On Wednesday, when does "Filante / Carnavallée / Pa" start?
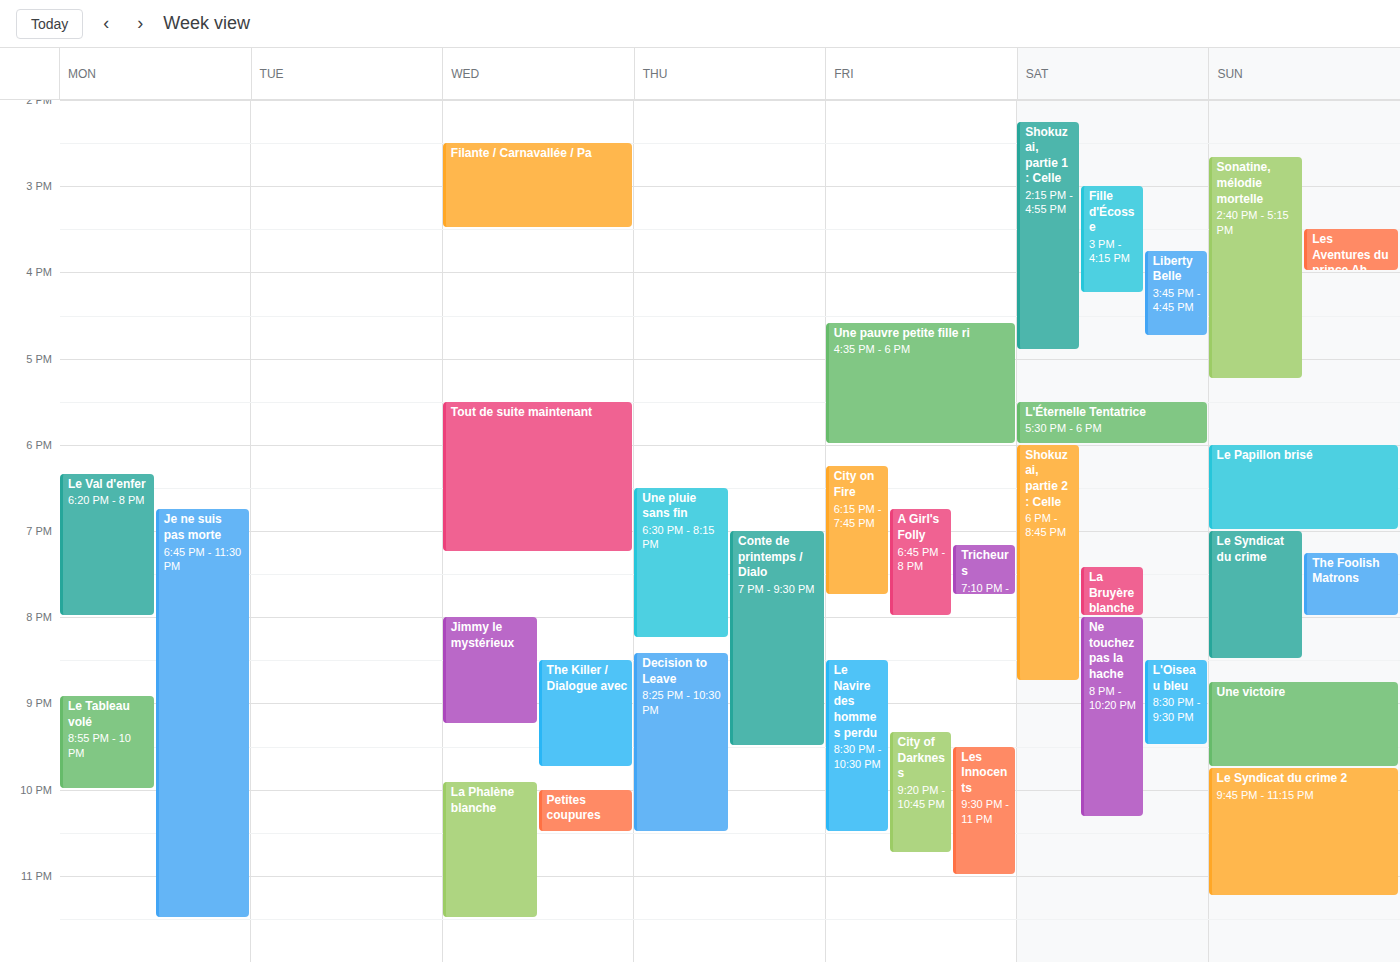
2:30 PM